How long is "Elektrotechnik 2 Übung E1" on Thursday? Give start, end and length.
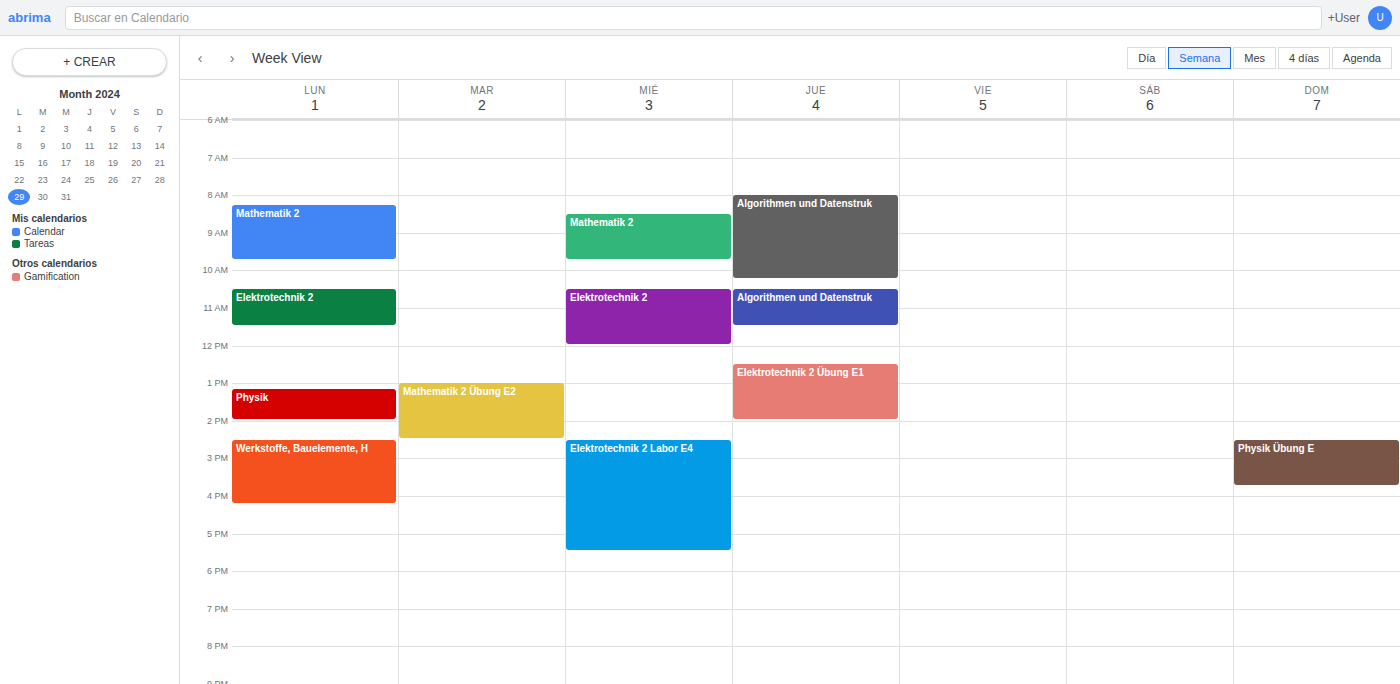
12:30 PM to 2:00 PM, 1 hour 30 minutes